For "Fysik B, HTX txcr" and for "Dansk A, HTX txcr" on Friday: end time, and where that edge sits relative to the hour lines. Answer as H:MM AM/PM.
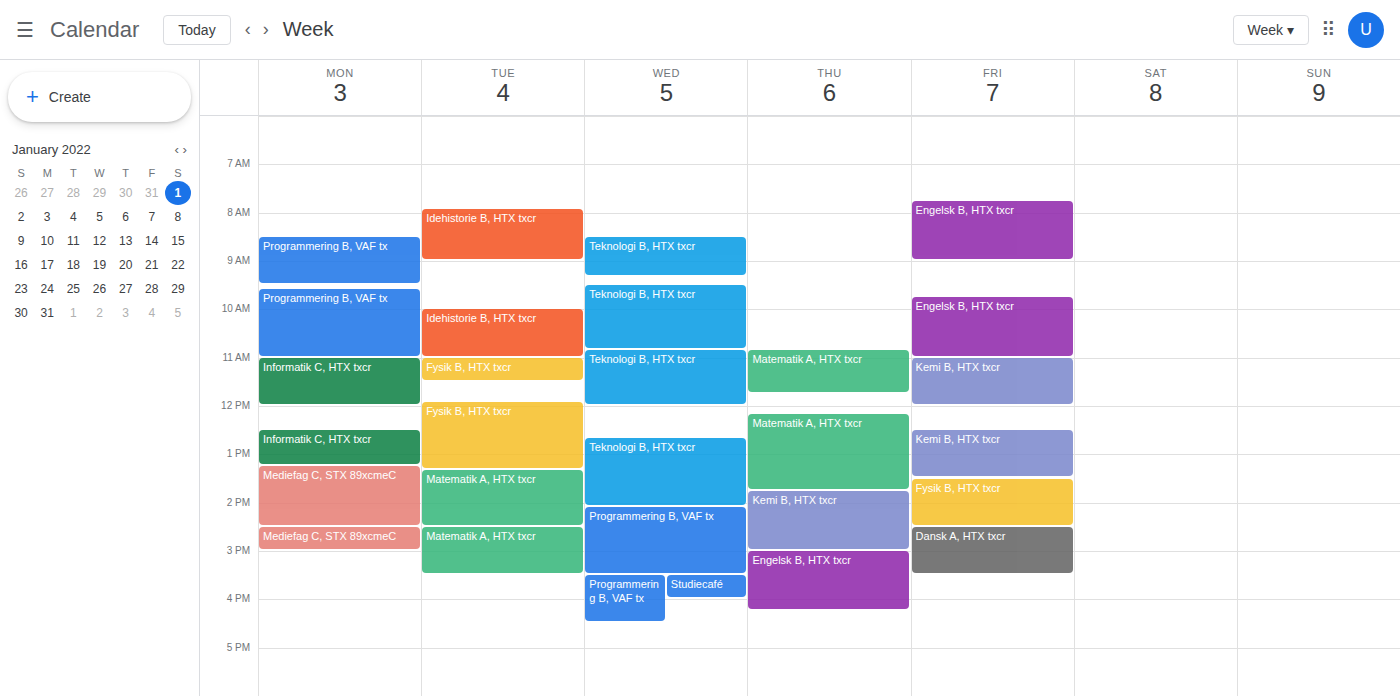
"Fysik B, HTX txcr": 2:30 PM, halfway between the 2 PM and 3 PM lines. "Dansk A, HTX txcr": 3:30 PM, halfway between the 3 PM and 4 PM lines.